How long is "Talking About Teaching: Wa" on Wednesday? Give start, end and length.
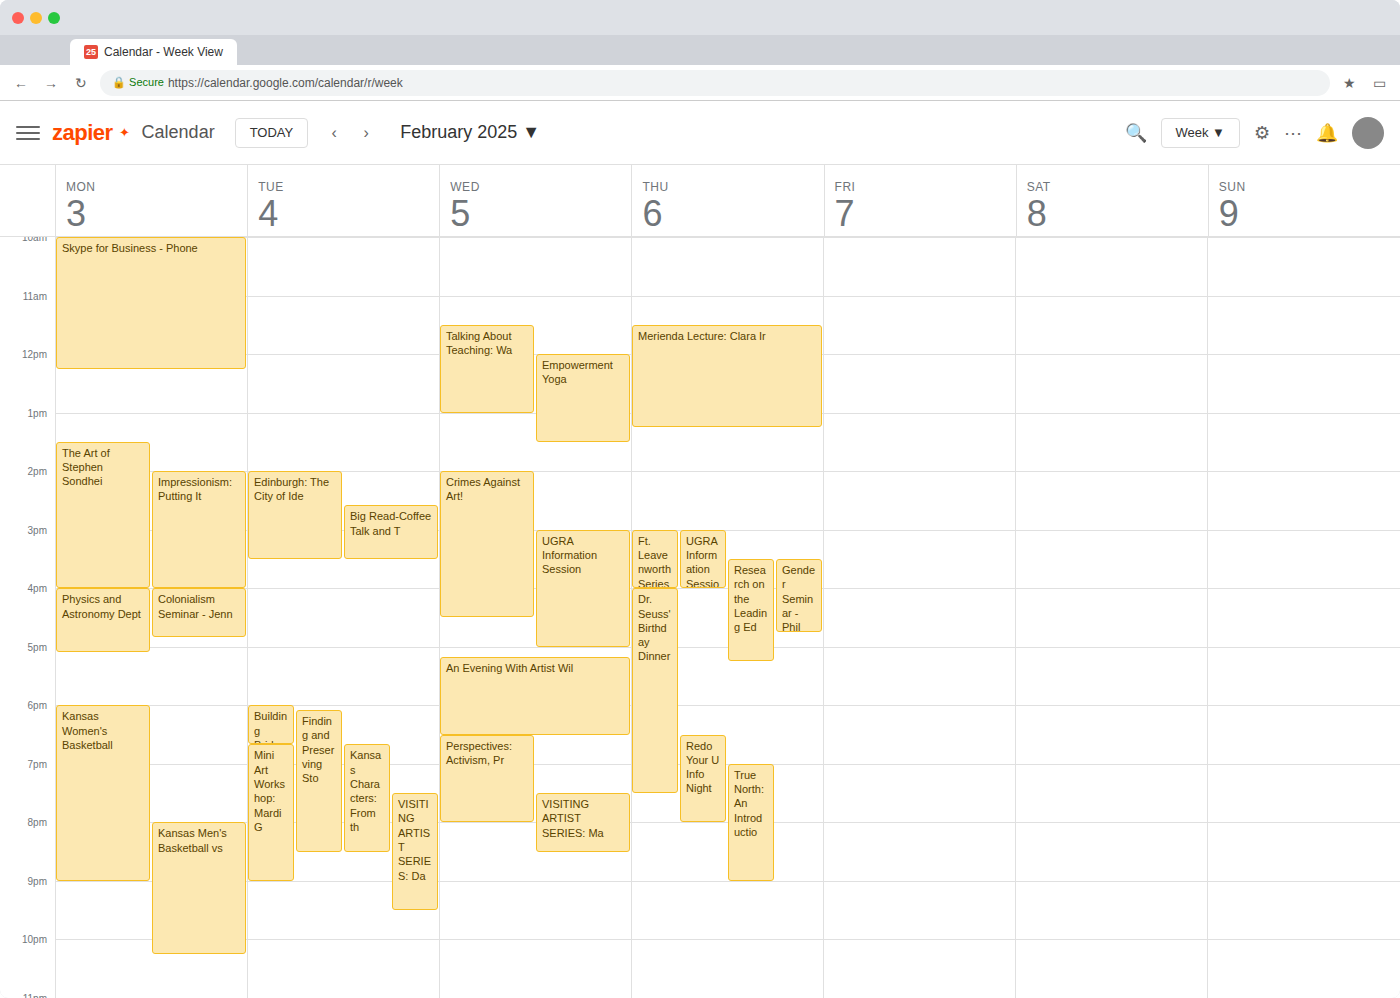
11:30 AM to 1:00 PM, 1 hour 30 minutes